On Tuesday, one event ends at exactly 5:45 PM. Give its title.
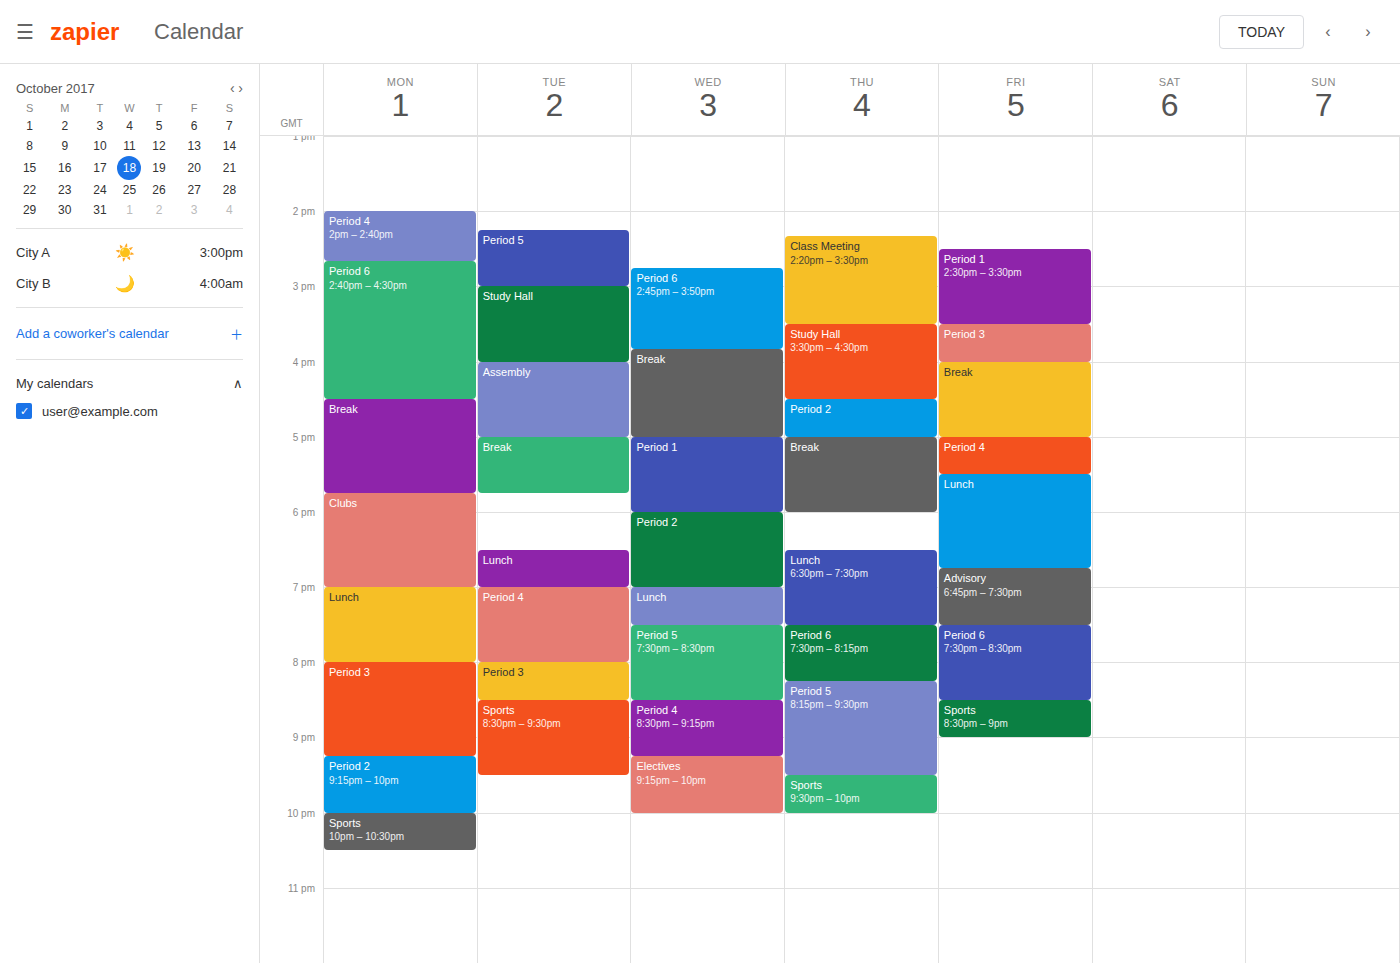
"Break"